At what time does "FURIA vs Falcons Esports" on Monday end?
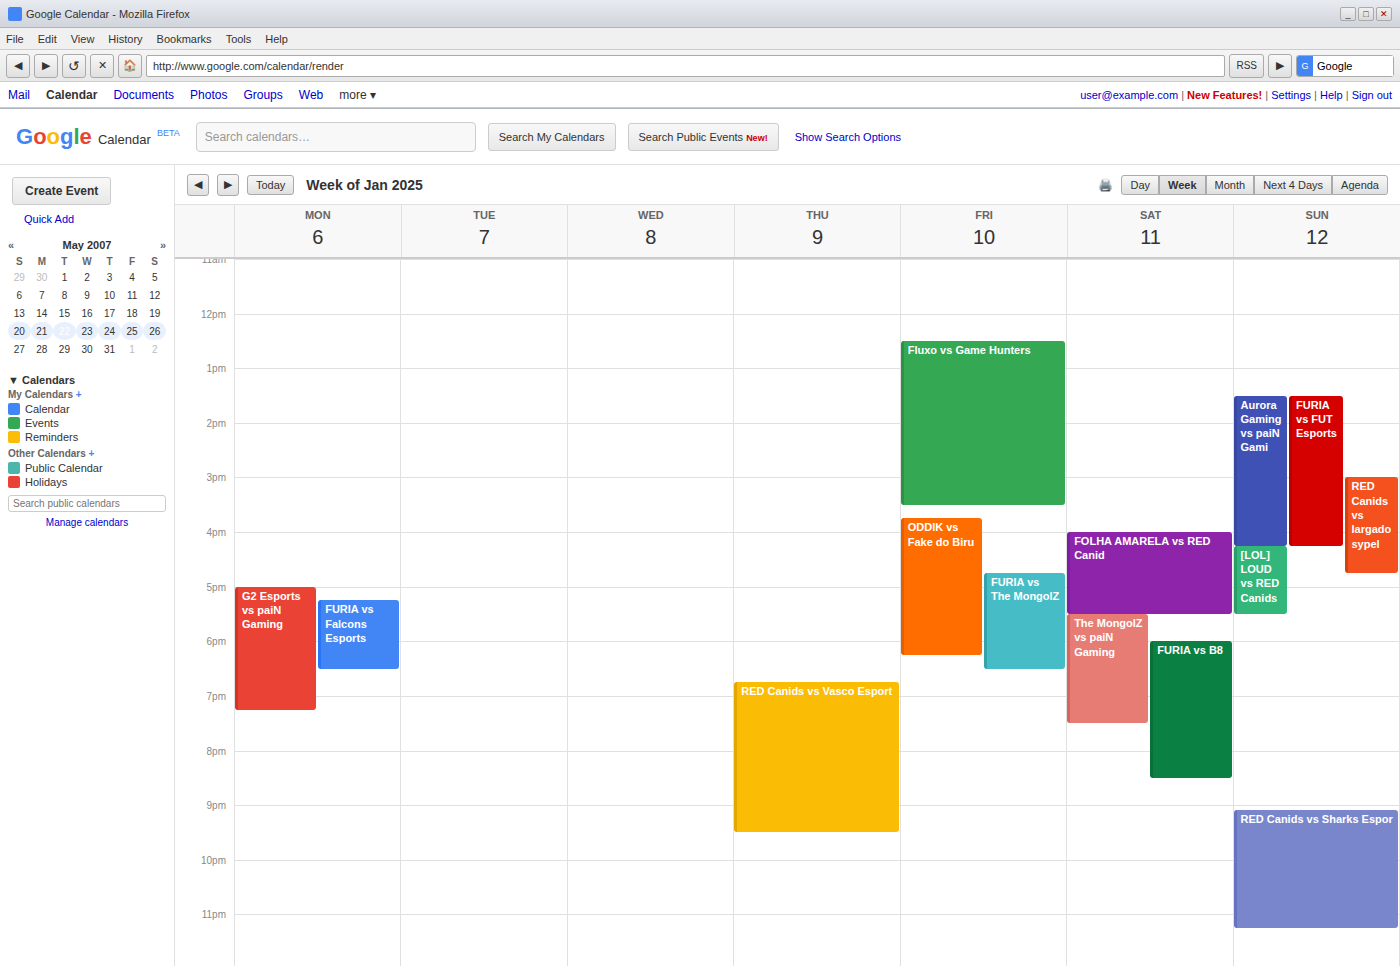
6:30 PM